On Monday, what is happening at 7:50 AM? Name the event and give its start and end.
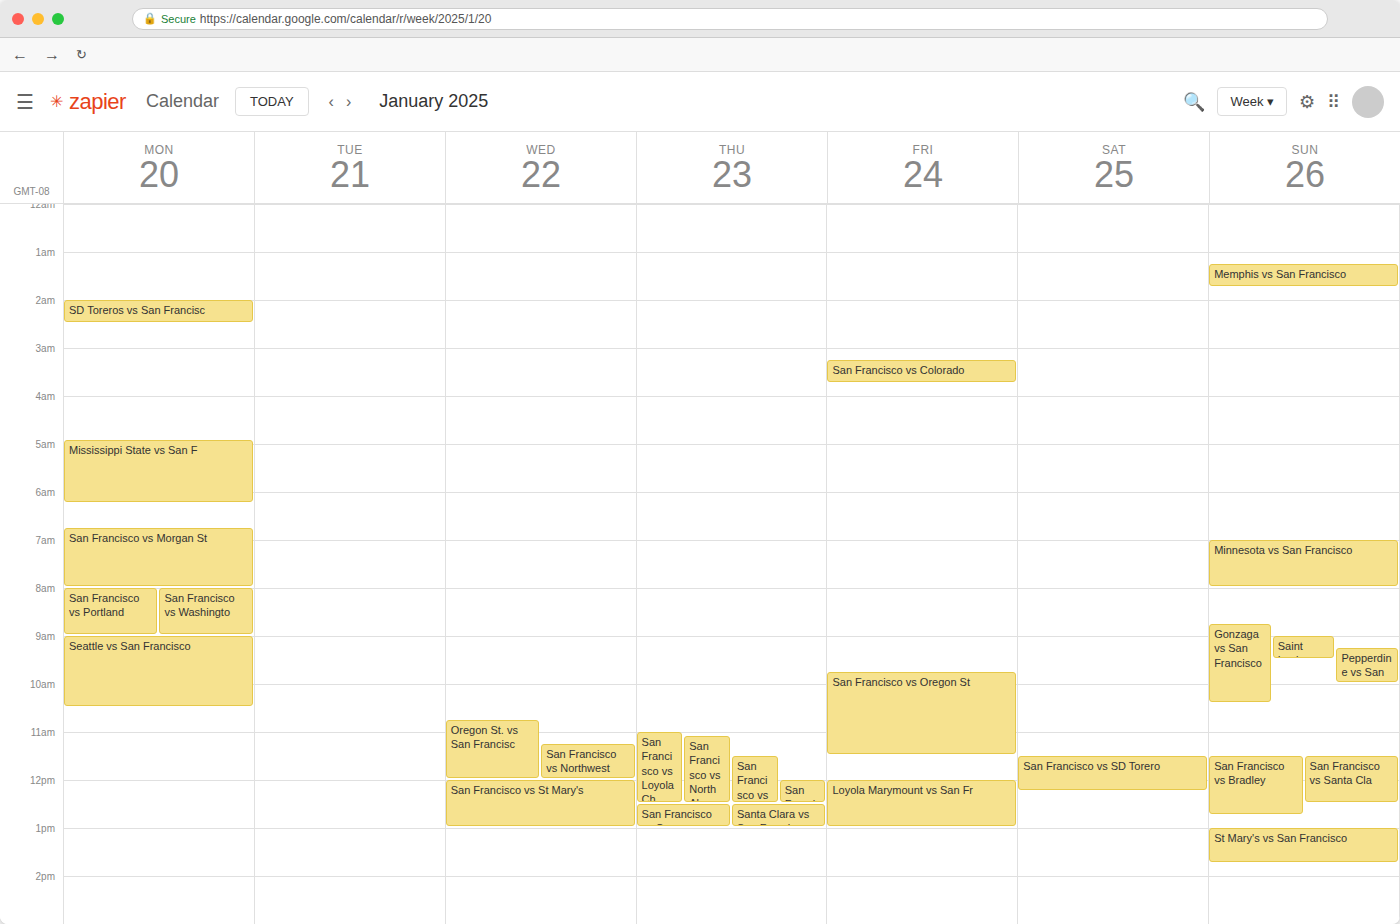
"San Francisco vs Morgan St", 6:45 AM to 8:00 AM